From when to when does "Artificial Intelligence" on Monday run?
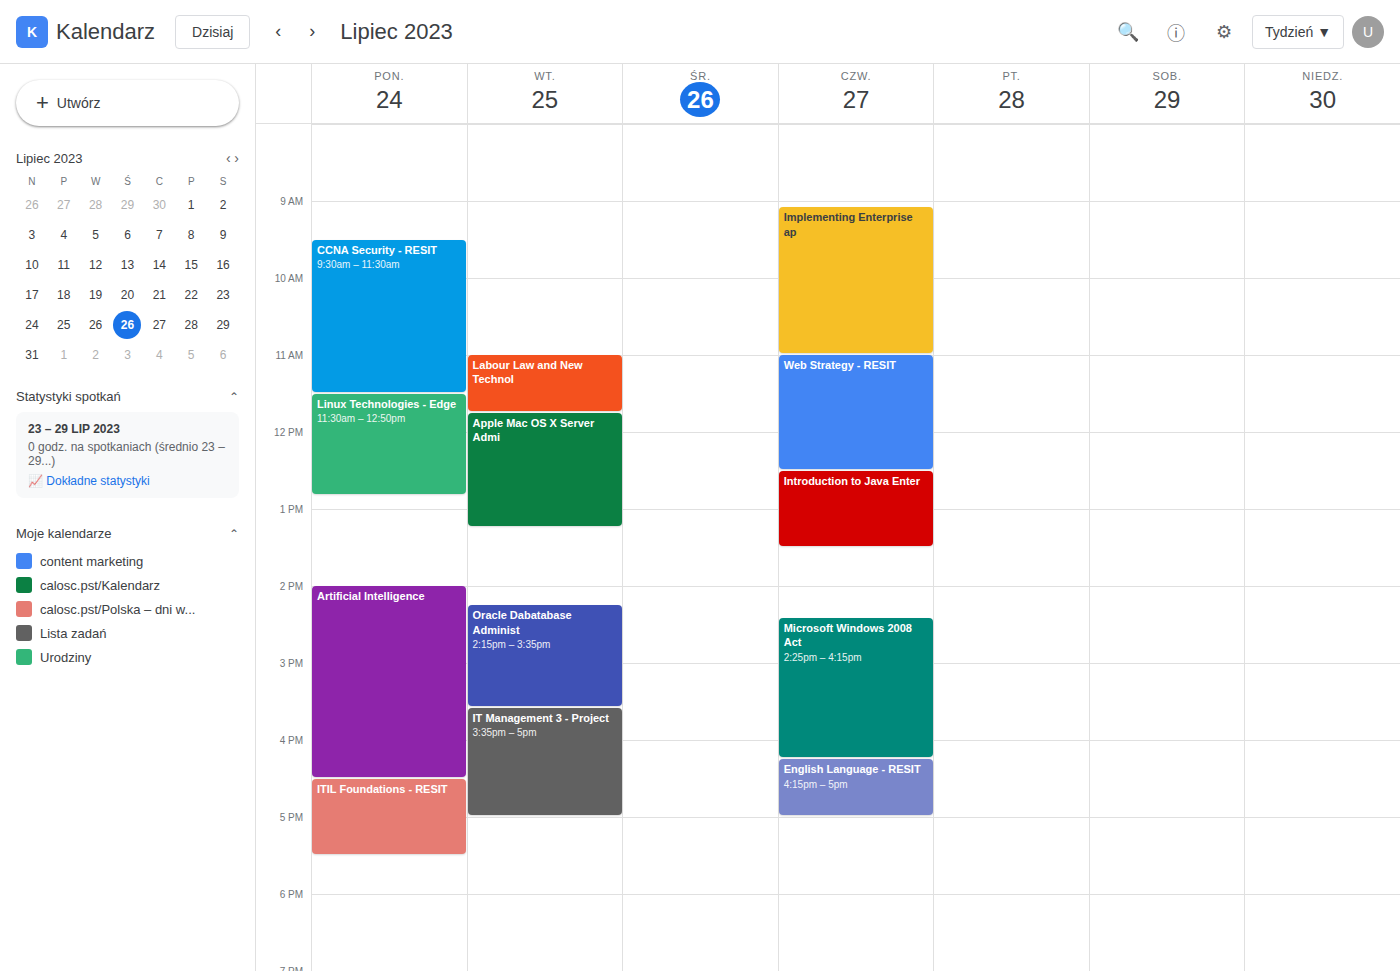
2:00 PM to 4:30 PM